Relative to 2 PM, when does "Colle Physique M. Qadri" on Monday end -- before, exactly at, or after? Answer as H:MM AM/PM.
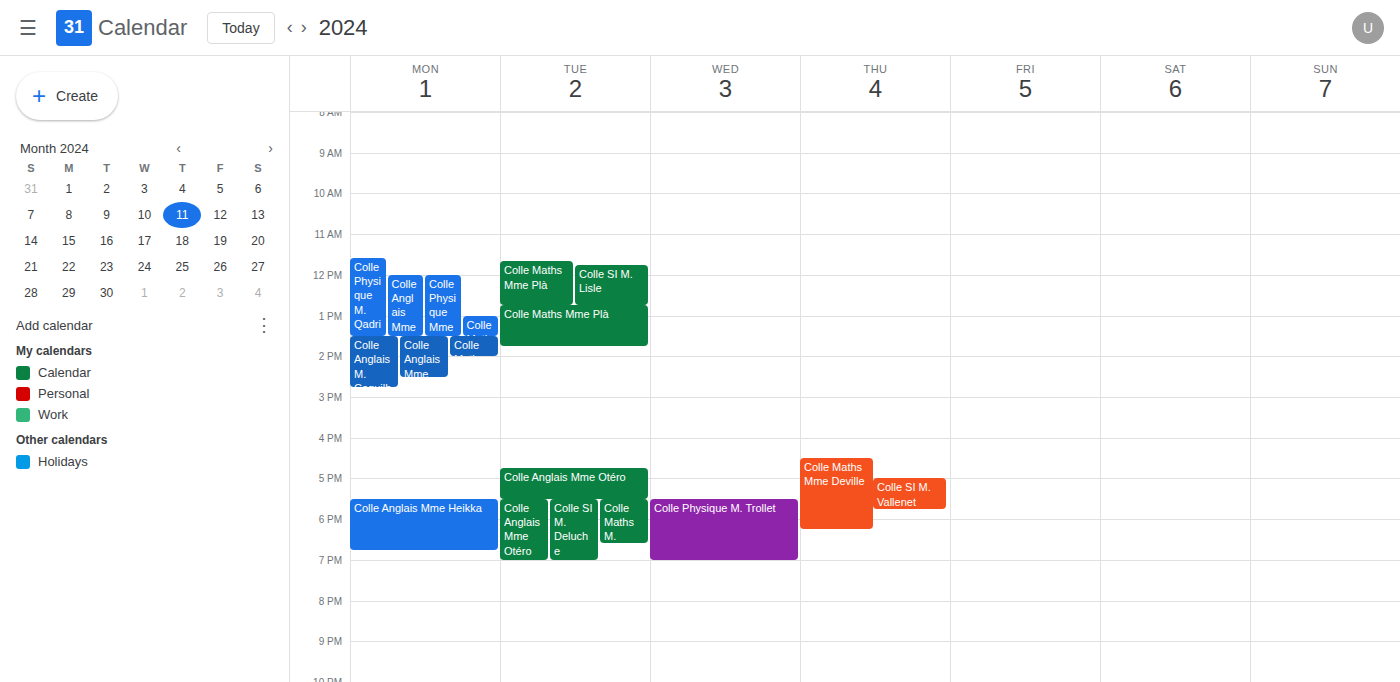
1:30 PM -- before 2 PM, 30 minutes above the 2 PM line.